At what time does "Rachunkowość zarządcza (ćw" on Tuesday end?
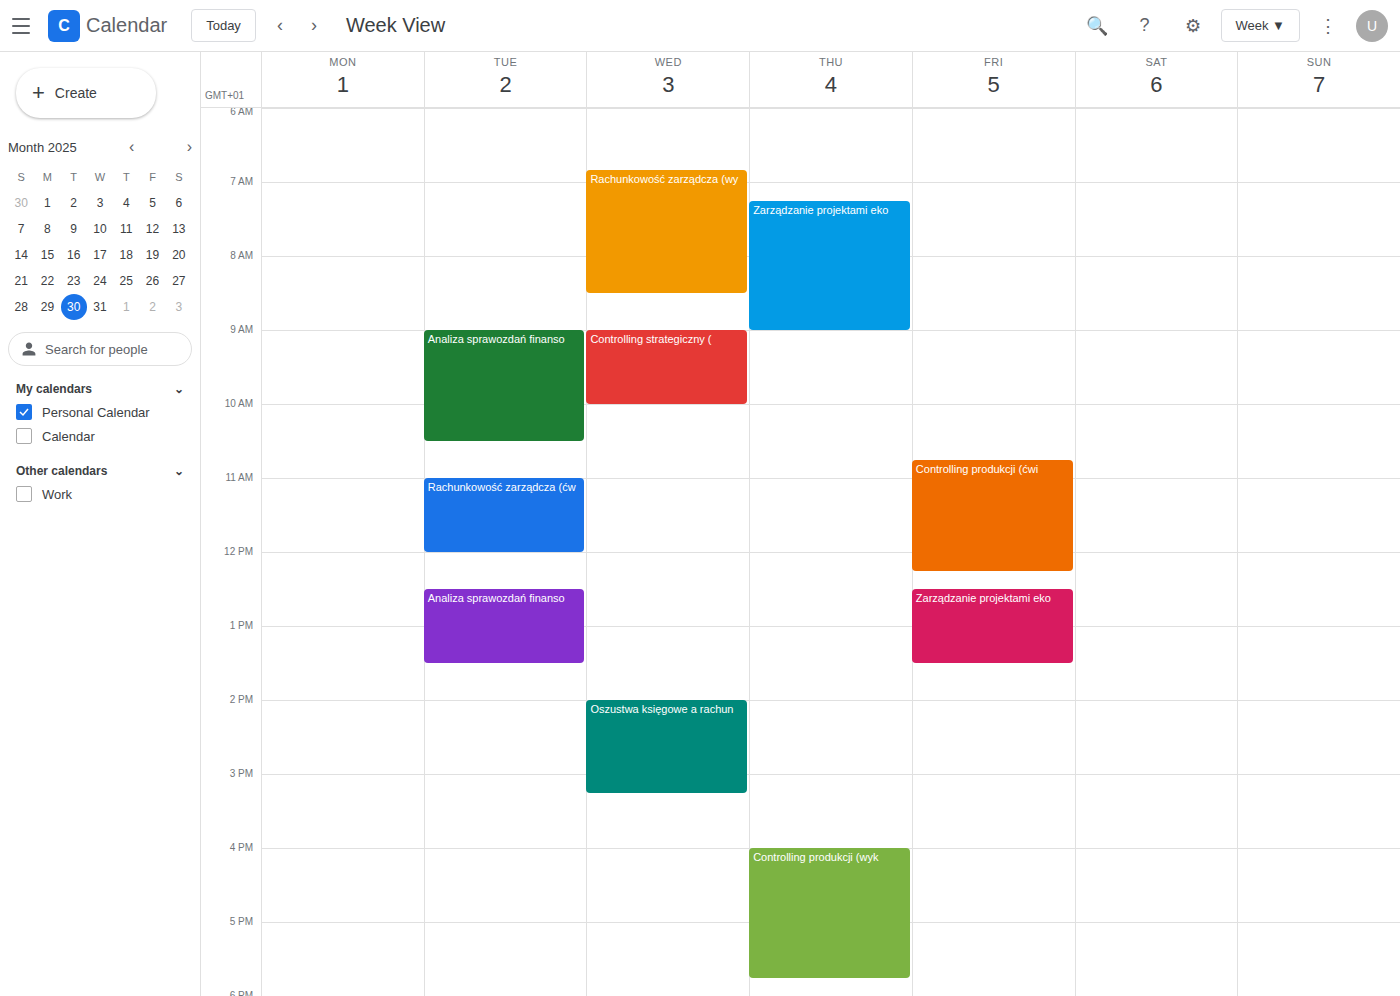
12:00 PM